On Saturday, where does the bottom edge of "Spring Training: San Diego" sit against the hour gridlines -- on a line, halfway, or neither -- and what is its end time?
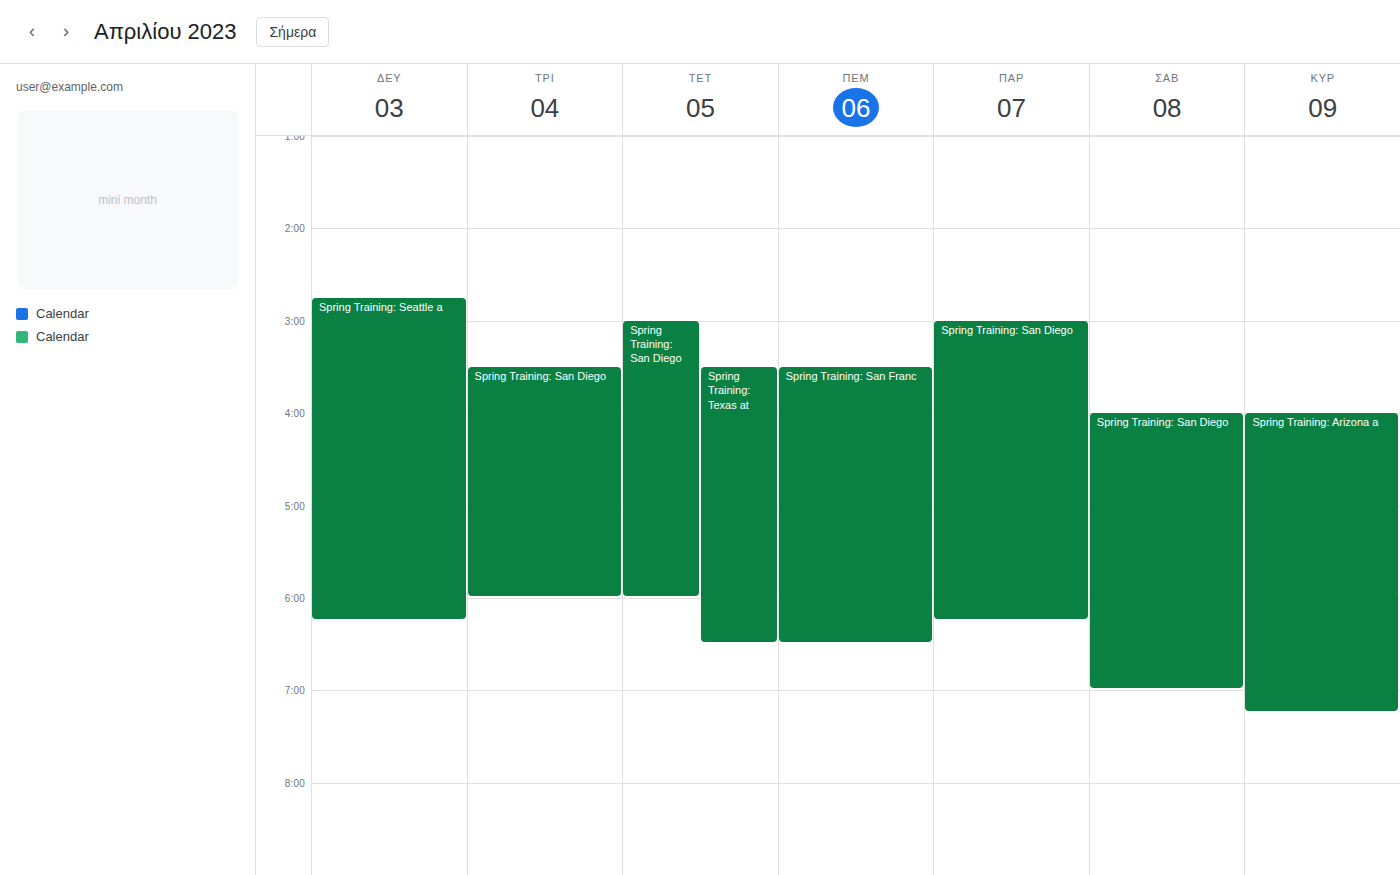
7:00 PM -- exactly on the 7 PM line.